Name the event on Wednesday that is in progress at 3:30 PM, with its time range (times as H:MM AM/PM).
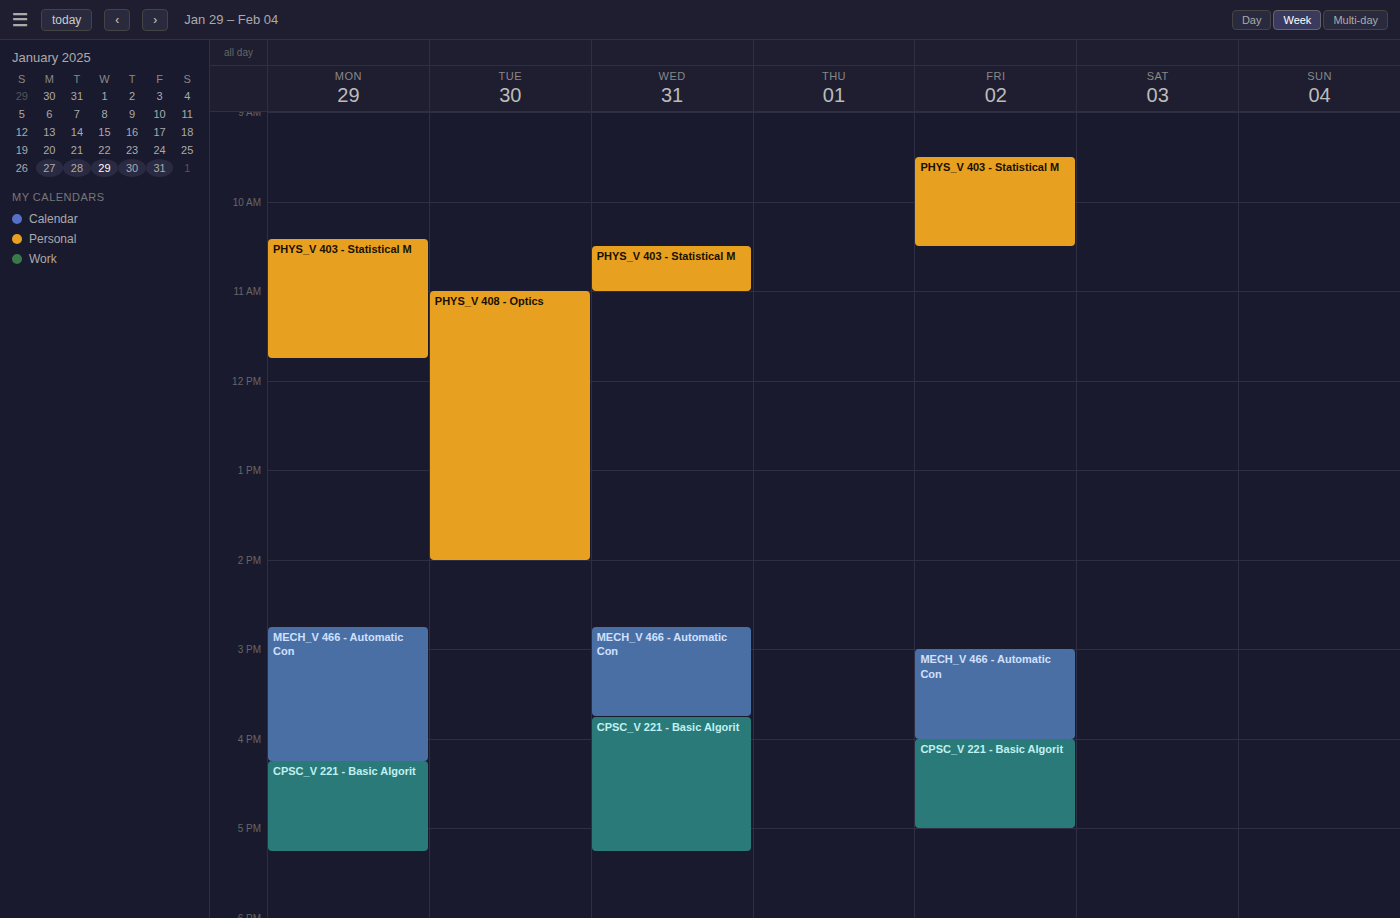
"MECH_V 466 - Automatic Con", 2:45 PM to 3:45 PM